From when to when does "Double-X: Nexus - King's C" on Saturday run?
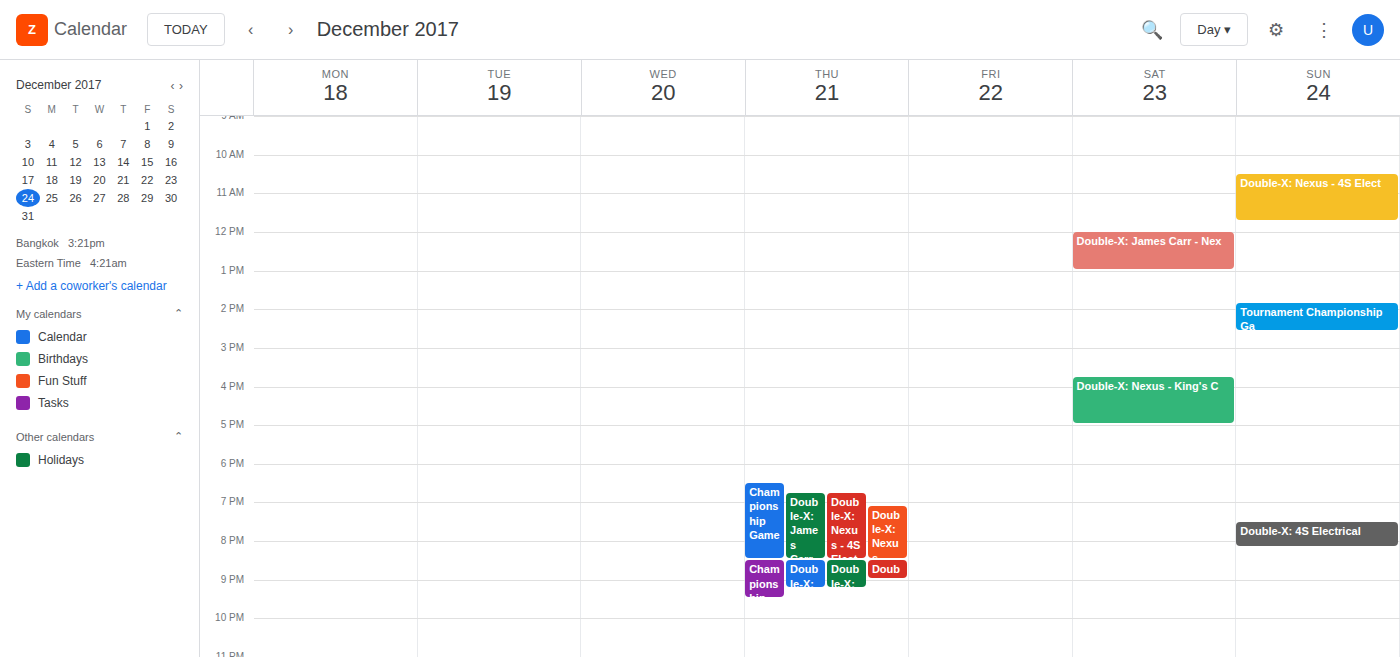
3:45 PM to 5:00 PM